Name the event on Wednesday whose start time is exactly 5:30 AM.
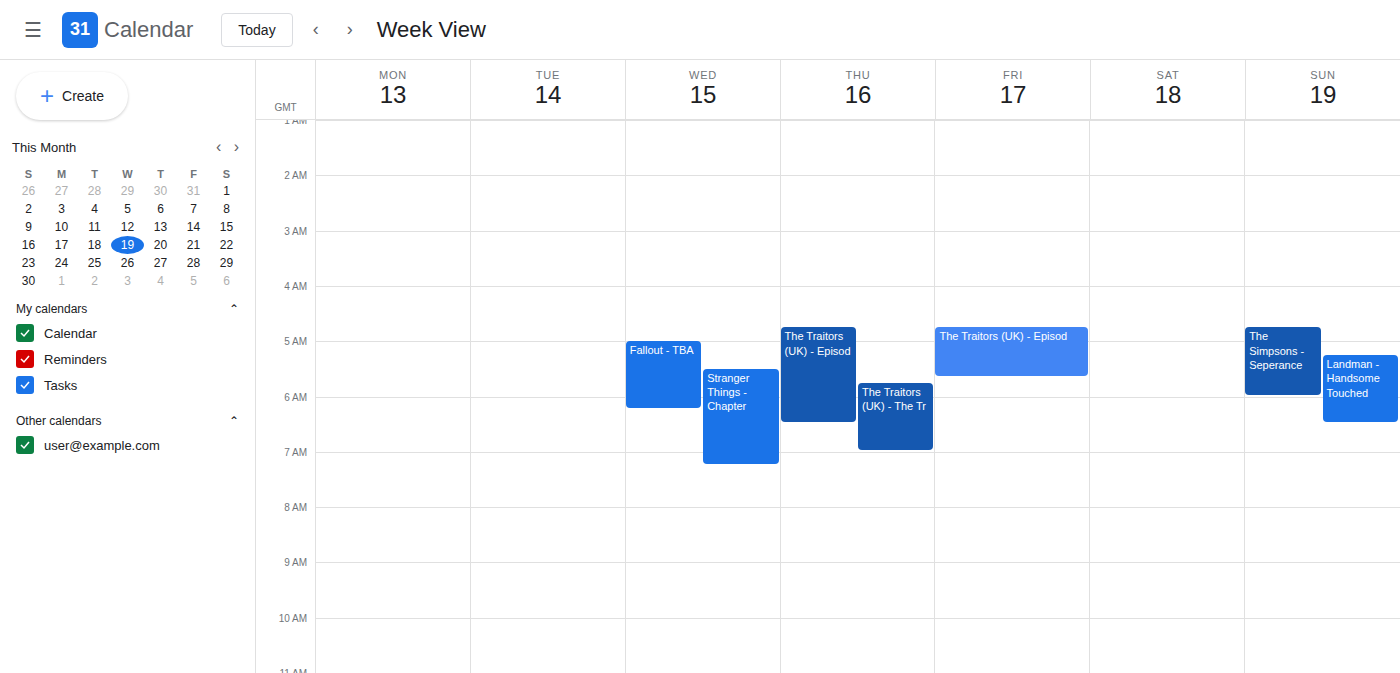
"Stranger Things - Chapter"